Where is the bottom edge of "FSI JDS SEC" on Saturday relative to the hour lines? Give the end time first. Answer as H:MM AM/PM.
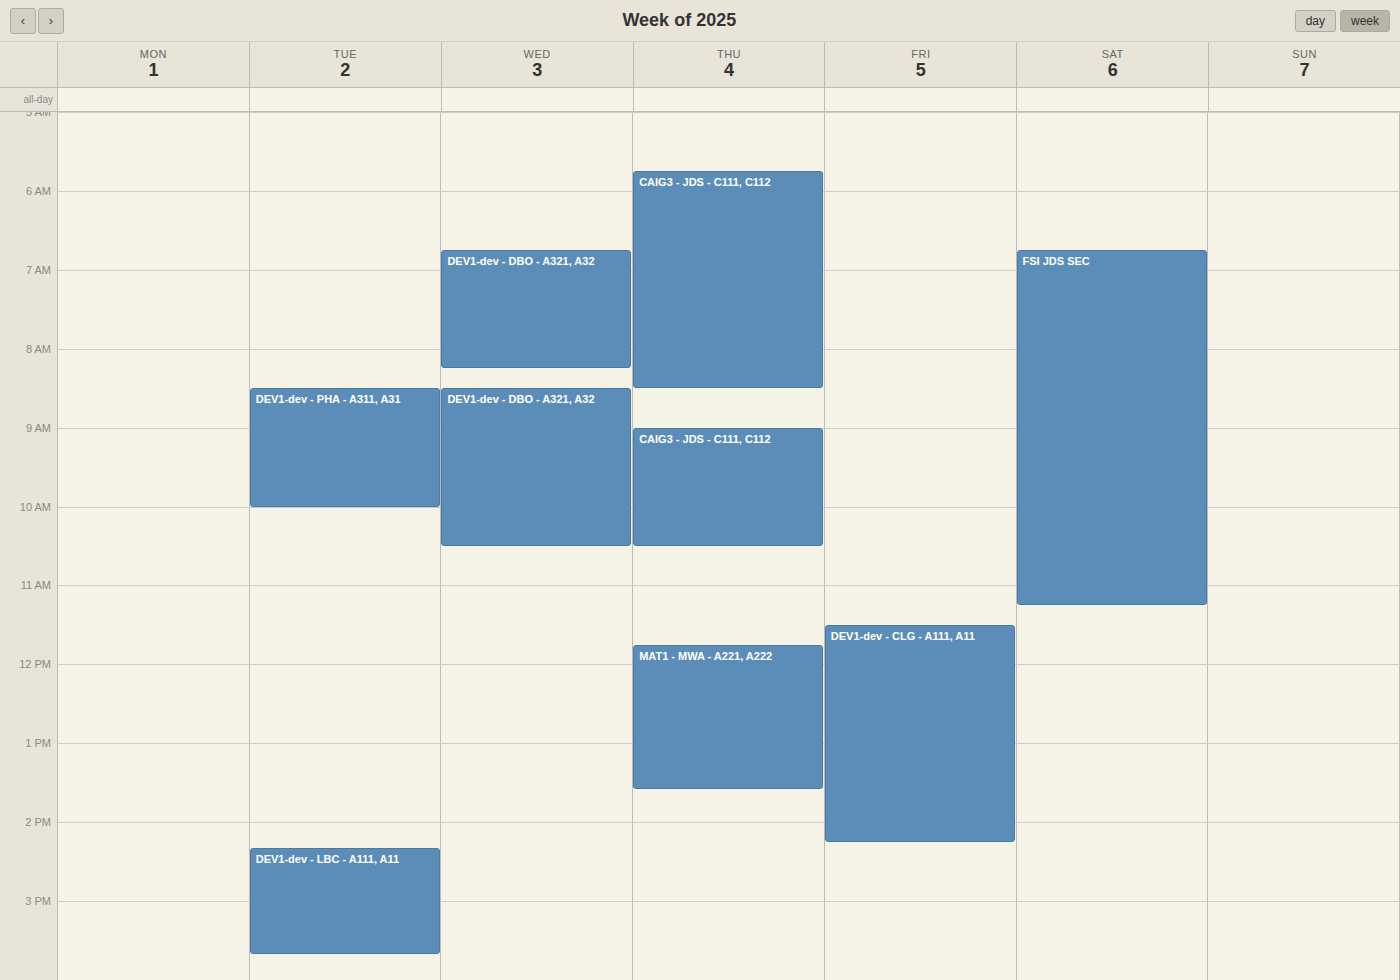
11:15 AM -- neither: a quarter of the way from the 11 AM line to the 12 PM line.